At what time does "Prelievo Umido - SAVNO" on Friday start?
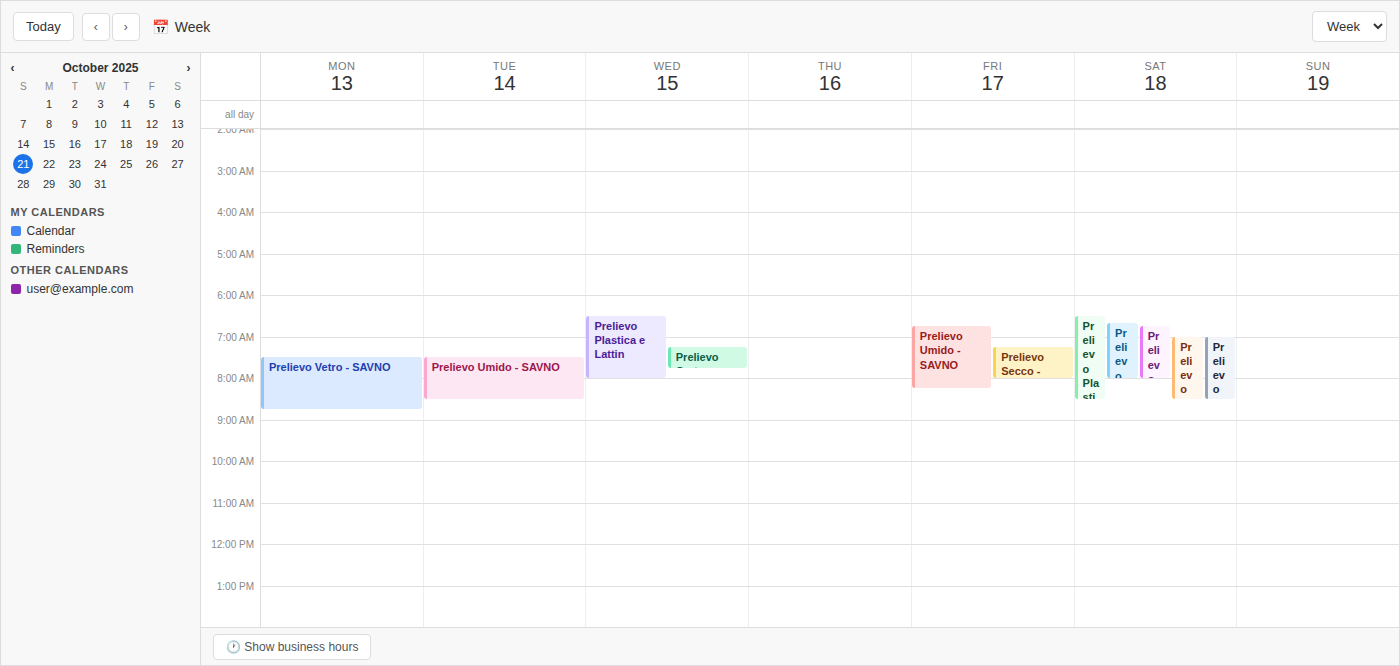
06:45